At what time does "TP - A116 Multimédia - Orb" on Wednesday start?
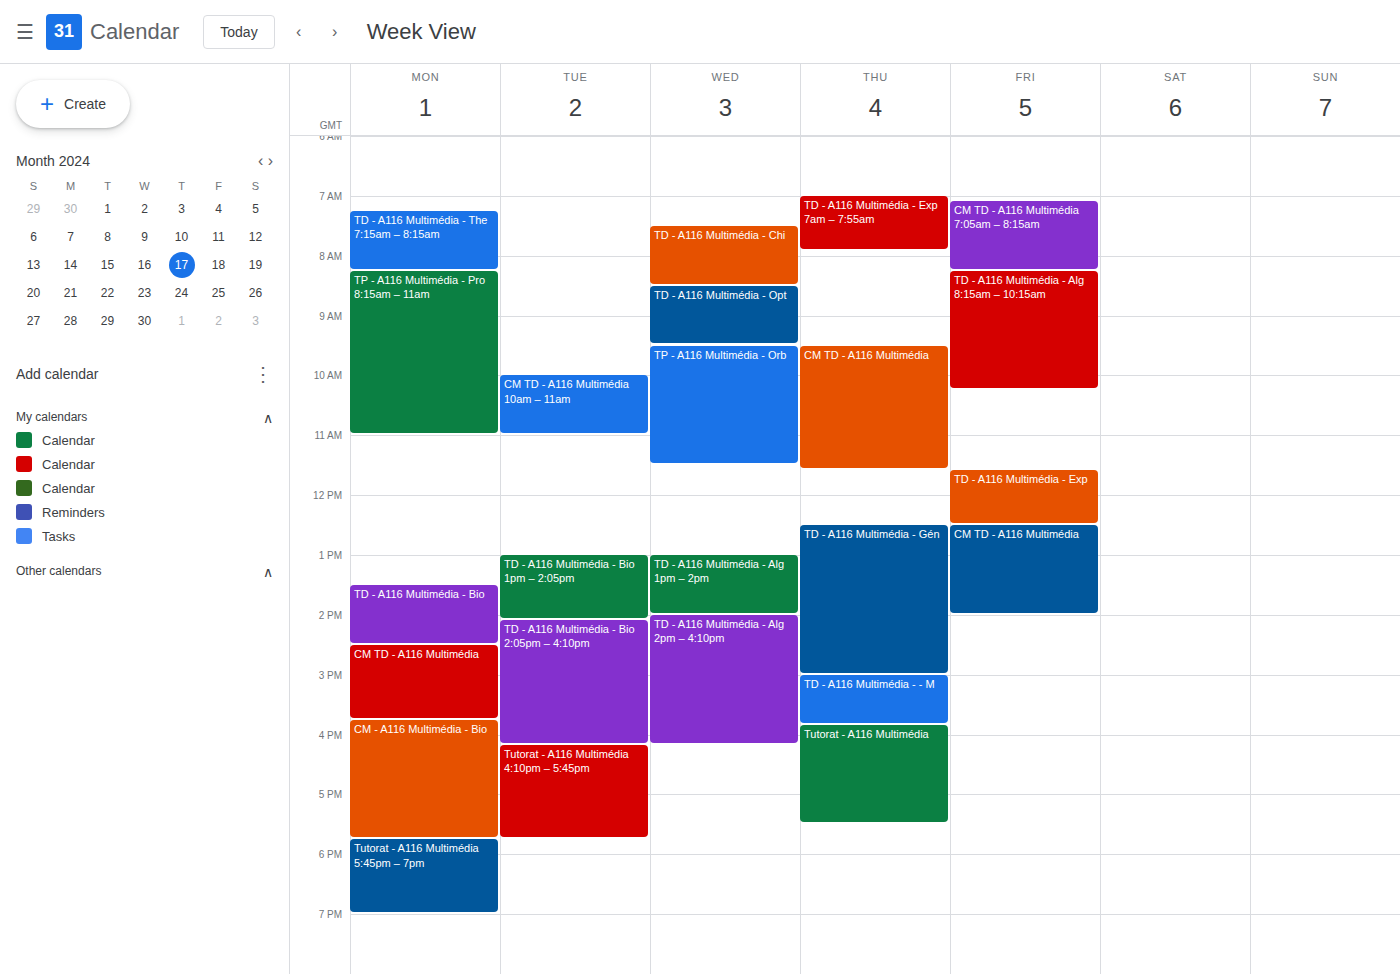
9:30 AM